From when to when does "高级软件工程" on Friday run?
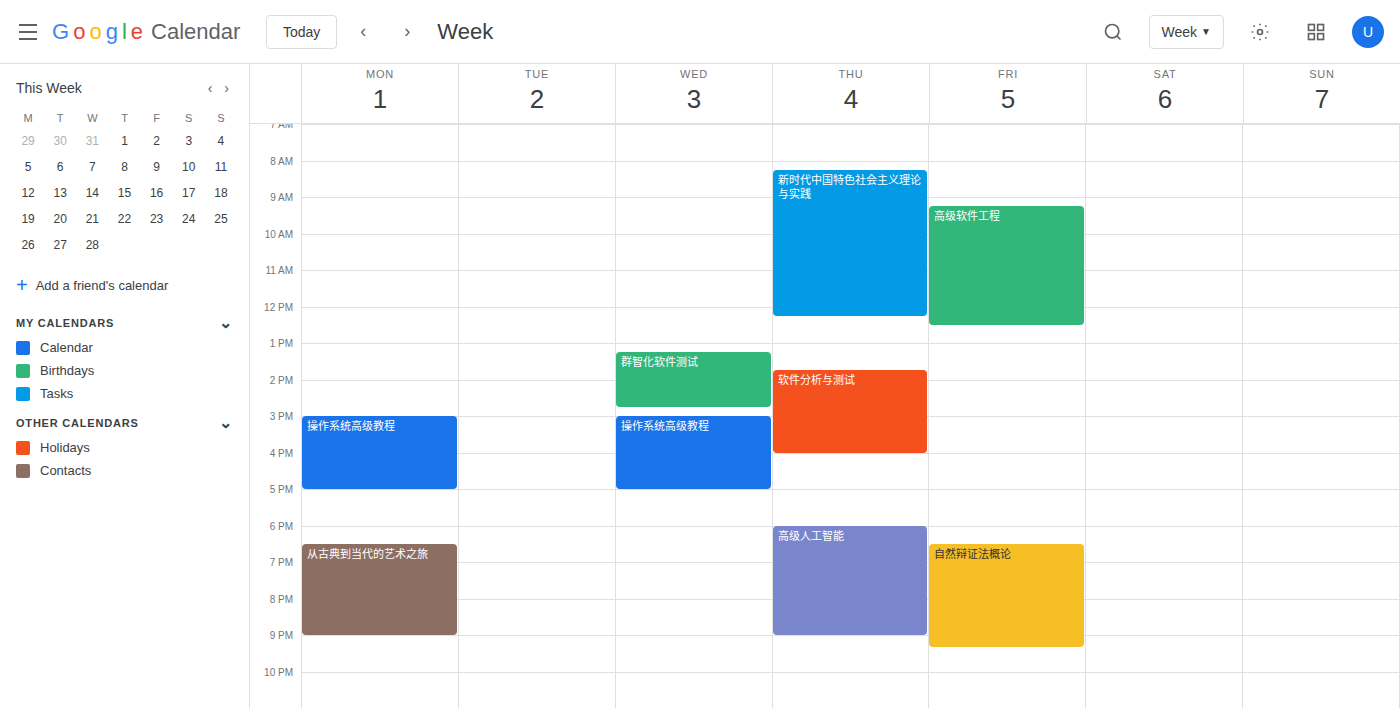
9:15 AM to 12:30 PM